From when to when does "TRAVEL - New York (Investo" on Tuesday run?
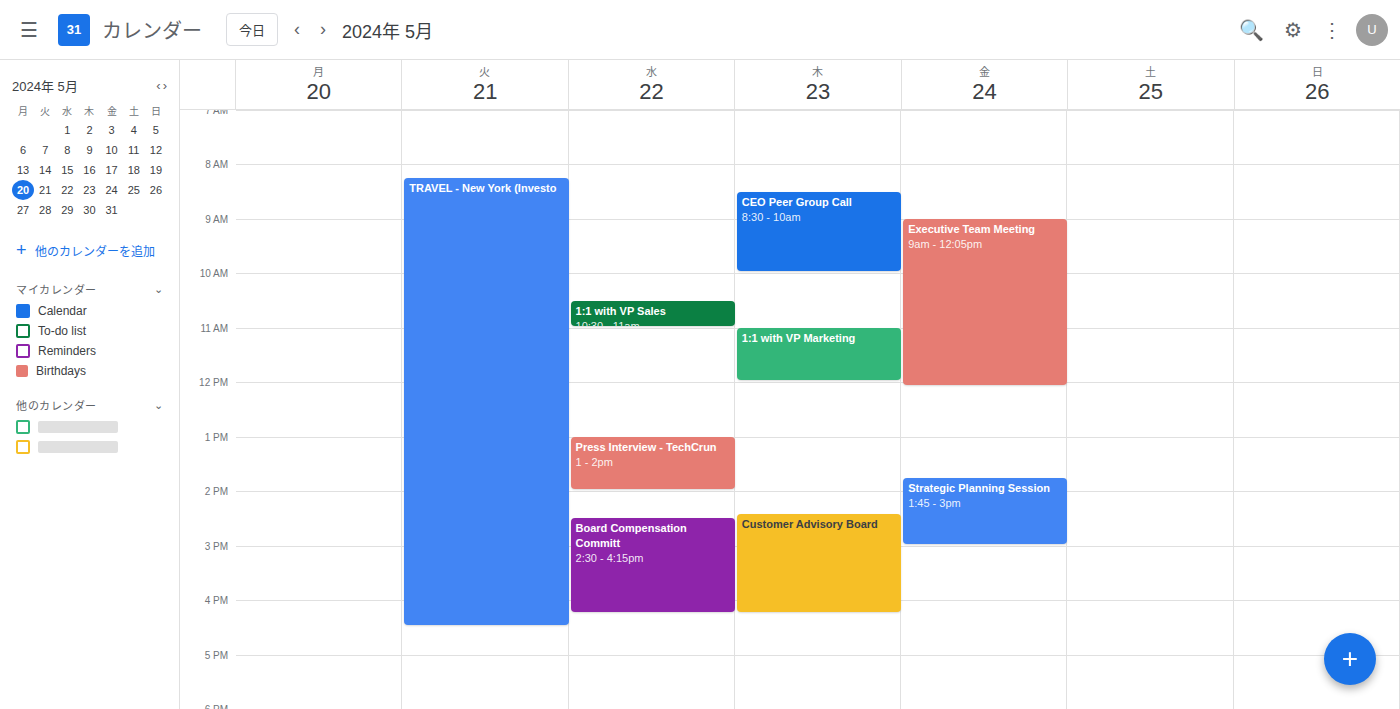
08:15 to 16:30